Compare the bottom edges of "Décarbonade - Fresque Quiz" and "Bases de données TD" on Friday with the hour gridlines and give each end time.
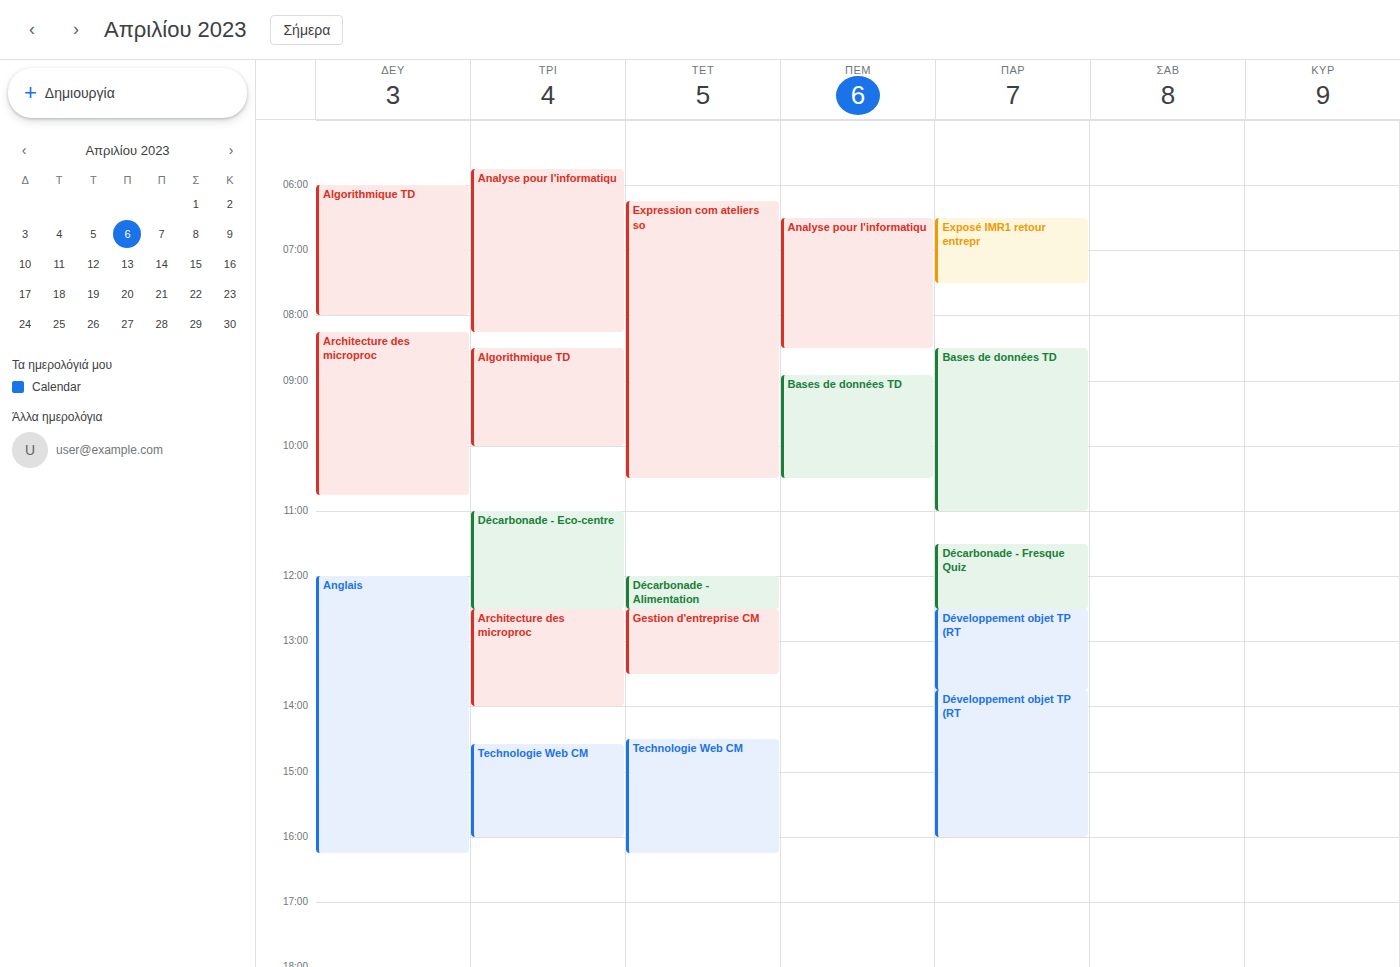
"Décarbonade - Fresque Quiz": 12:30 PM, halfway between the 12 PM and 1 PM lines. "Bases de données TD": 11:00 AM, exactly on the 11 AM line.